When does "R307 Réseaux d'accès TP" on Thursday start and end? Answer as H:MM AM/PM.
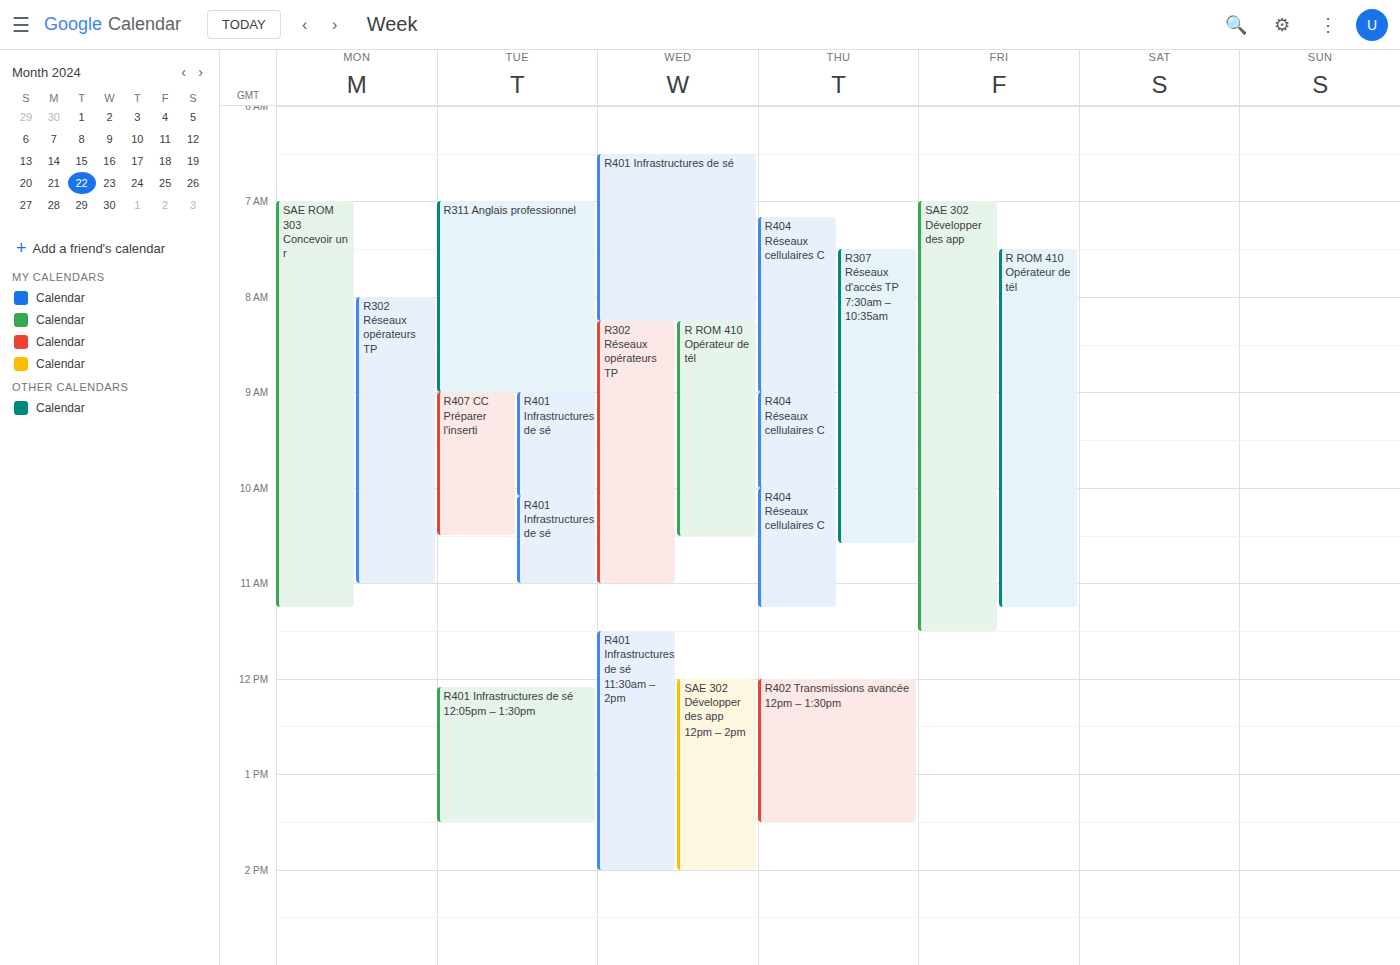
7:30 AM to 10:35 AM